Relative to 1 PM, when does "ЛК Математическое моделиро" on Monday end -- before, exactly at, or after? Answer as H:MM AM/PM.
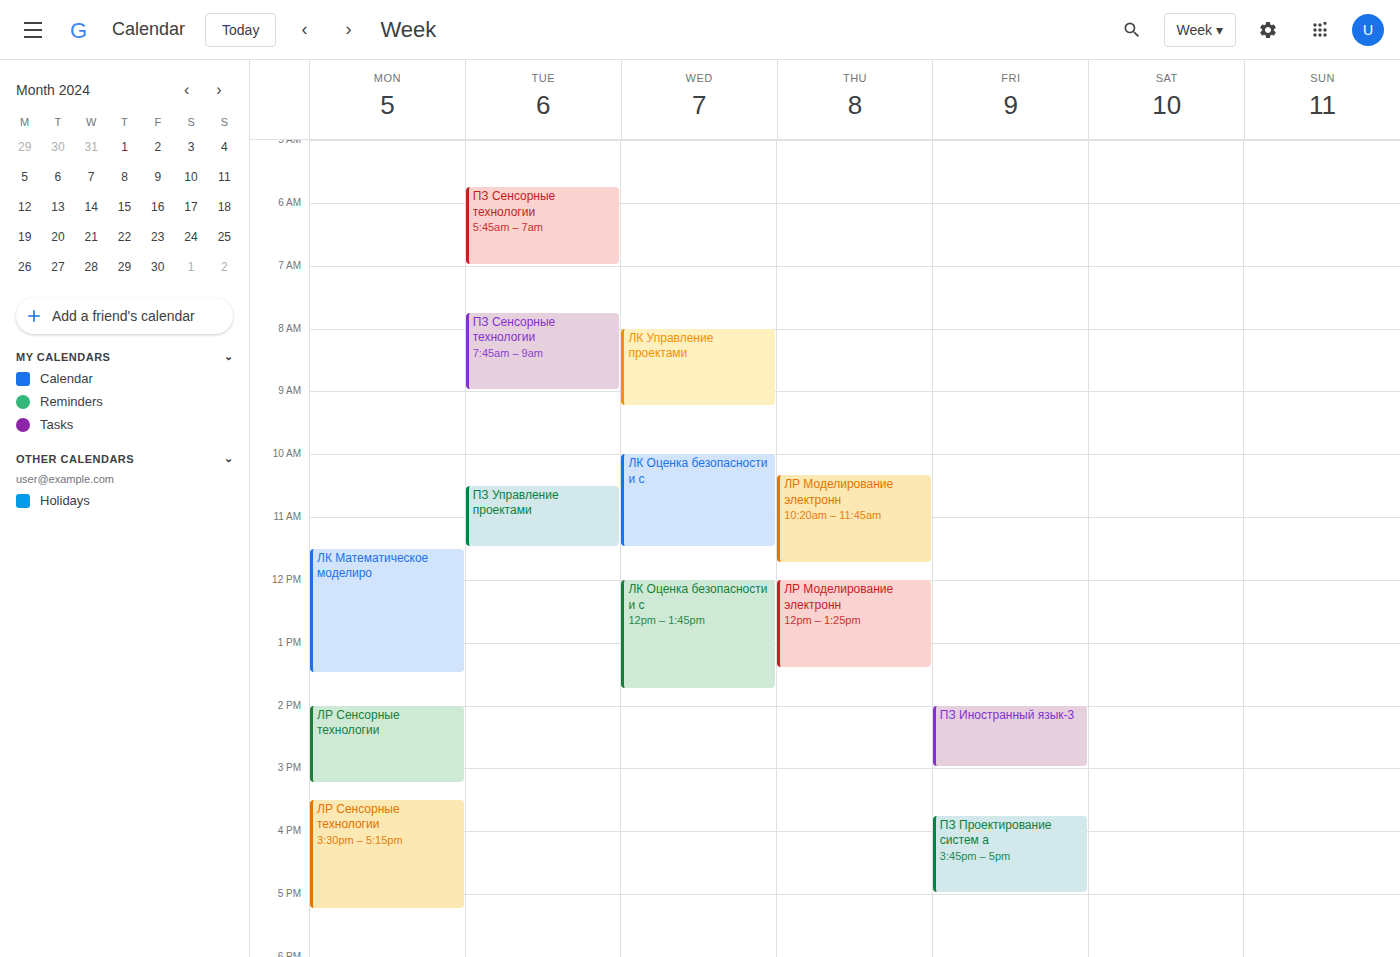
1:30 PM -- after 1 PM, 30 minutes below the 1 PM line.